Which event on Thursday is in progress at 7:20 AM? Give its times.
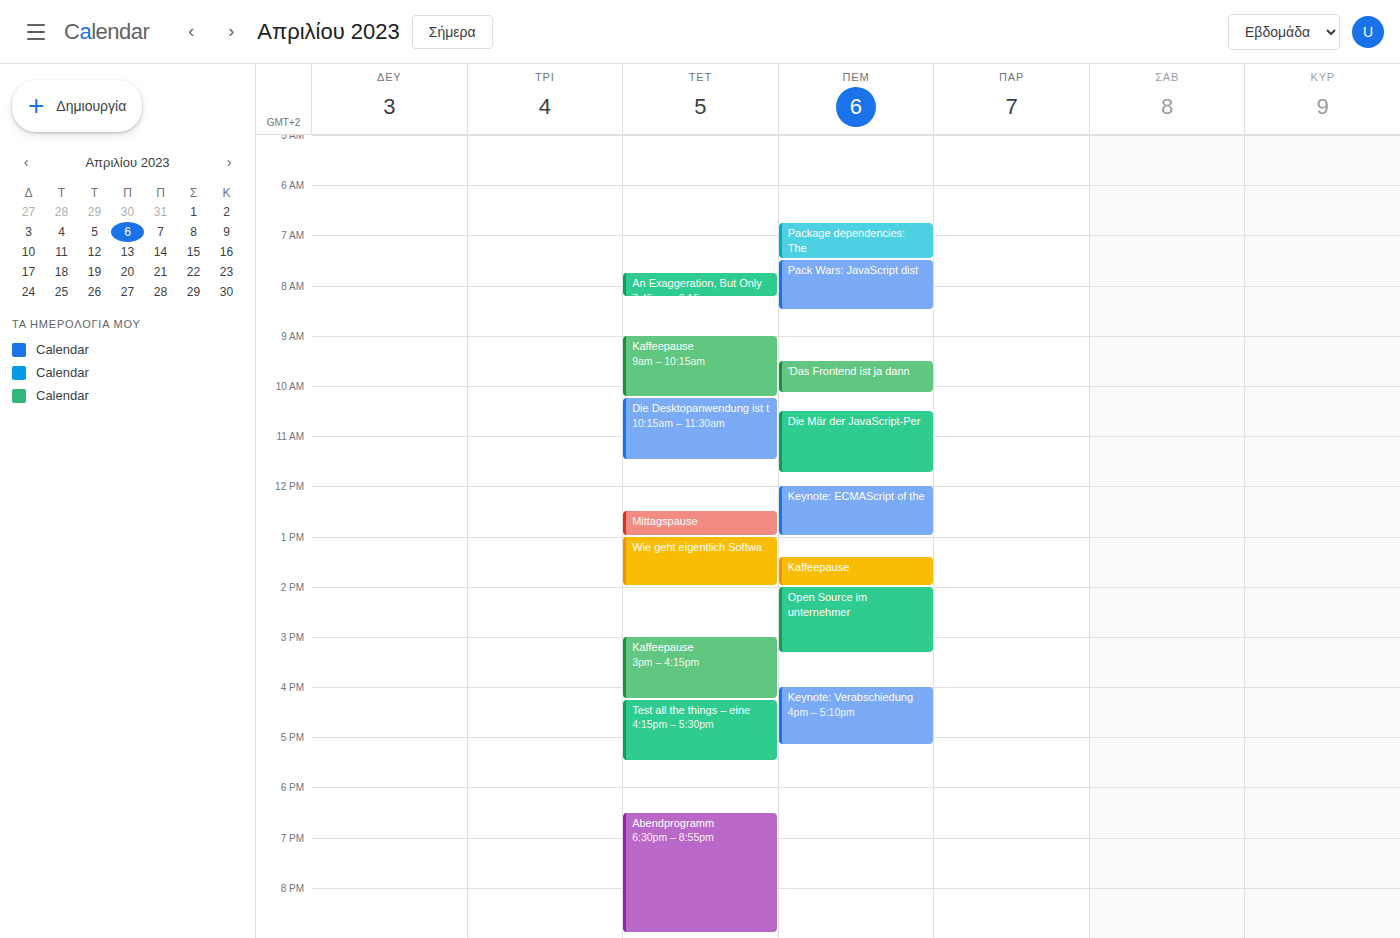
"Package dependencies: The", 6:45 AM to 7:30 AM